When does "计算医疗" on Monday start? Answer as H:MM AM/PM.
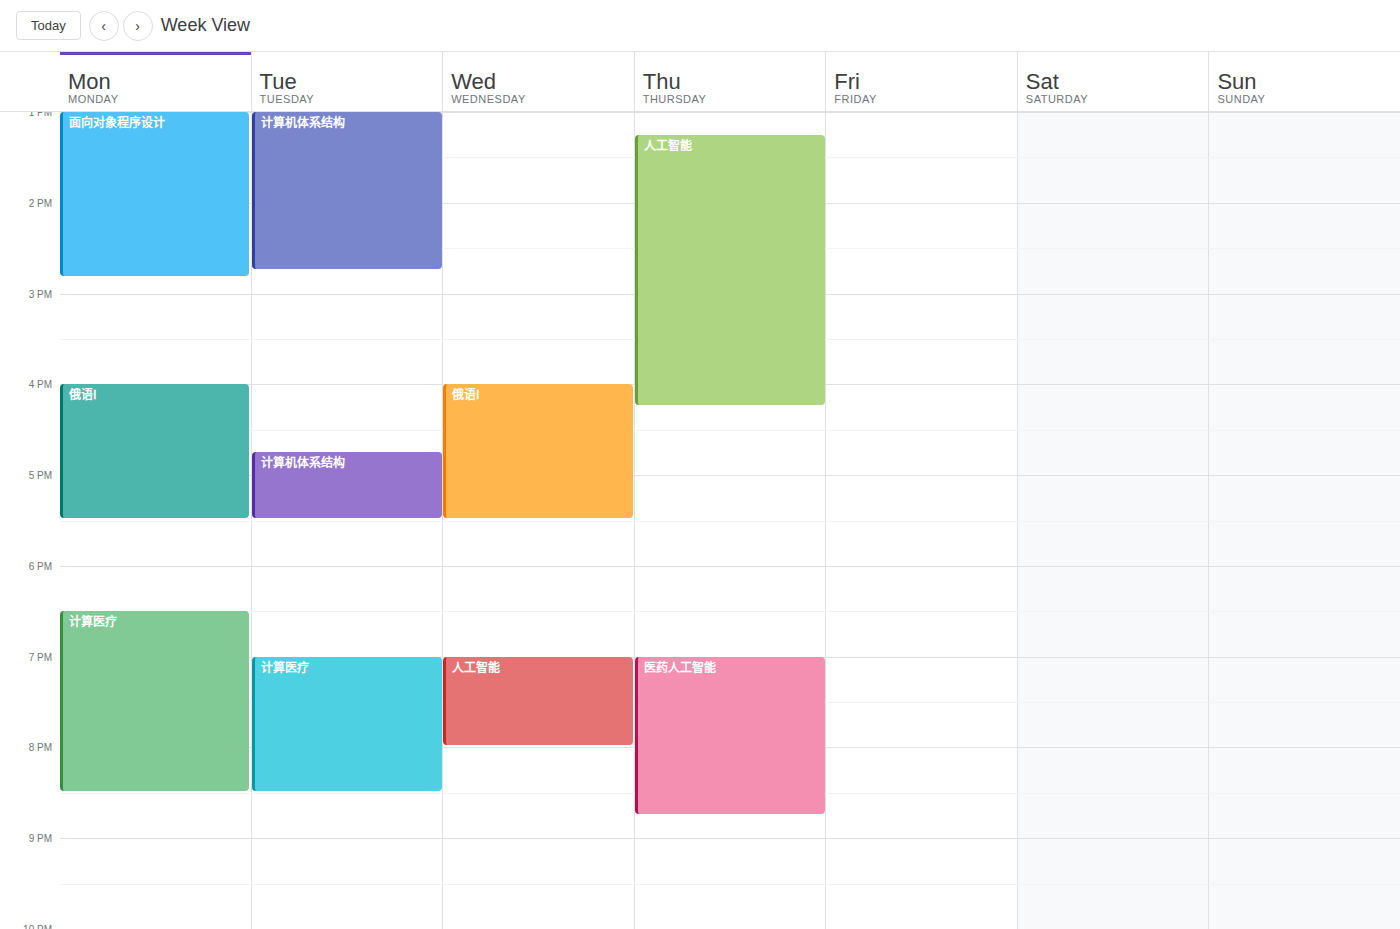
6:30 PM